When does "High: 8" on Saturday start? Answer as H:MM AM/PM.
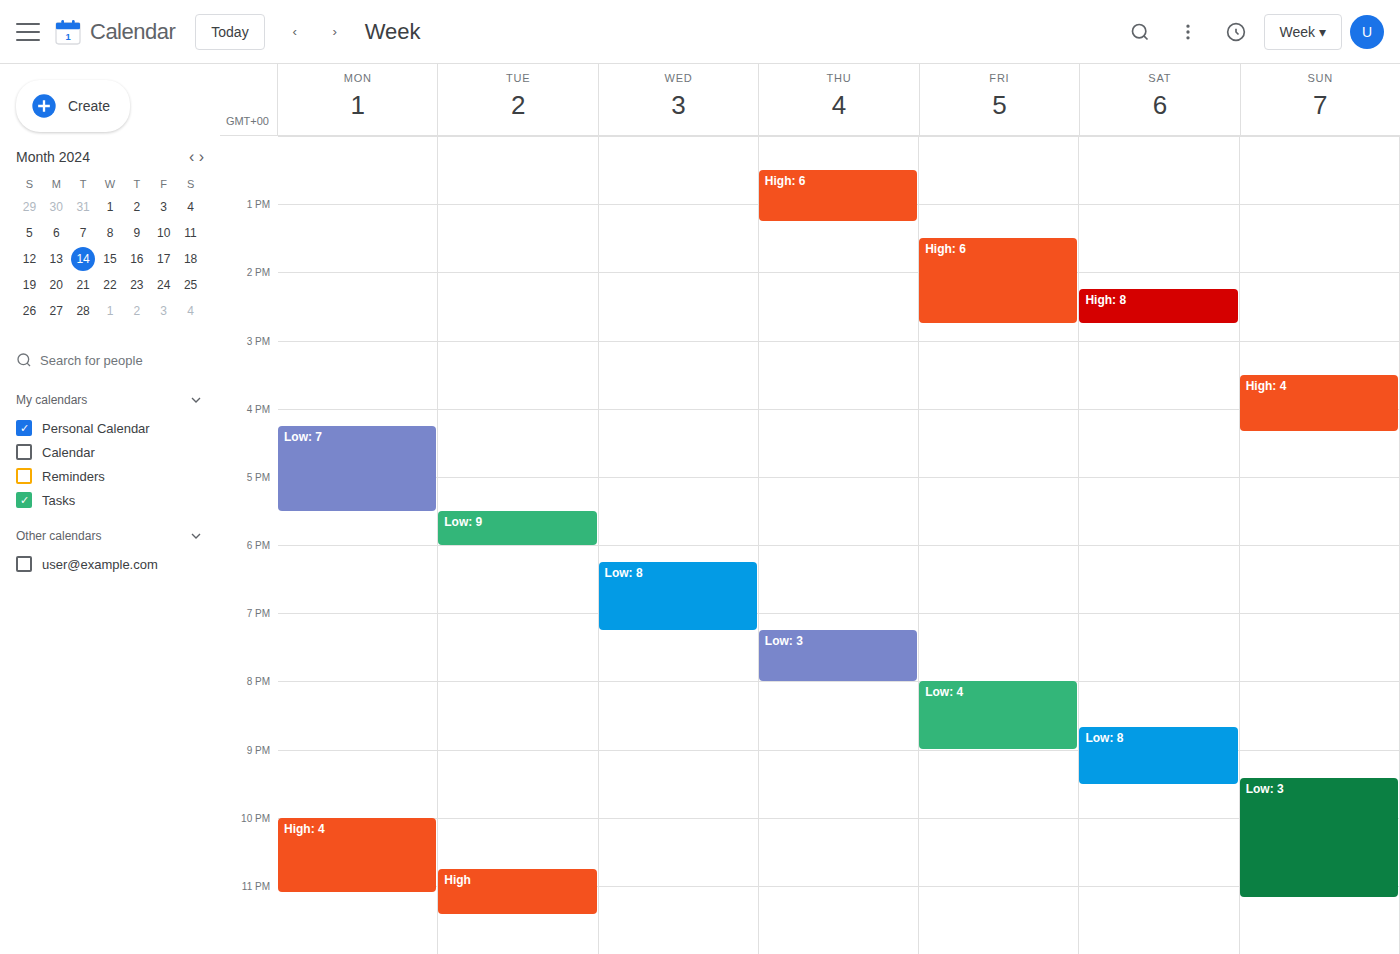
2:15 PM